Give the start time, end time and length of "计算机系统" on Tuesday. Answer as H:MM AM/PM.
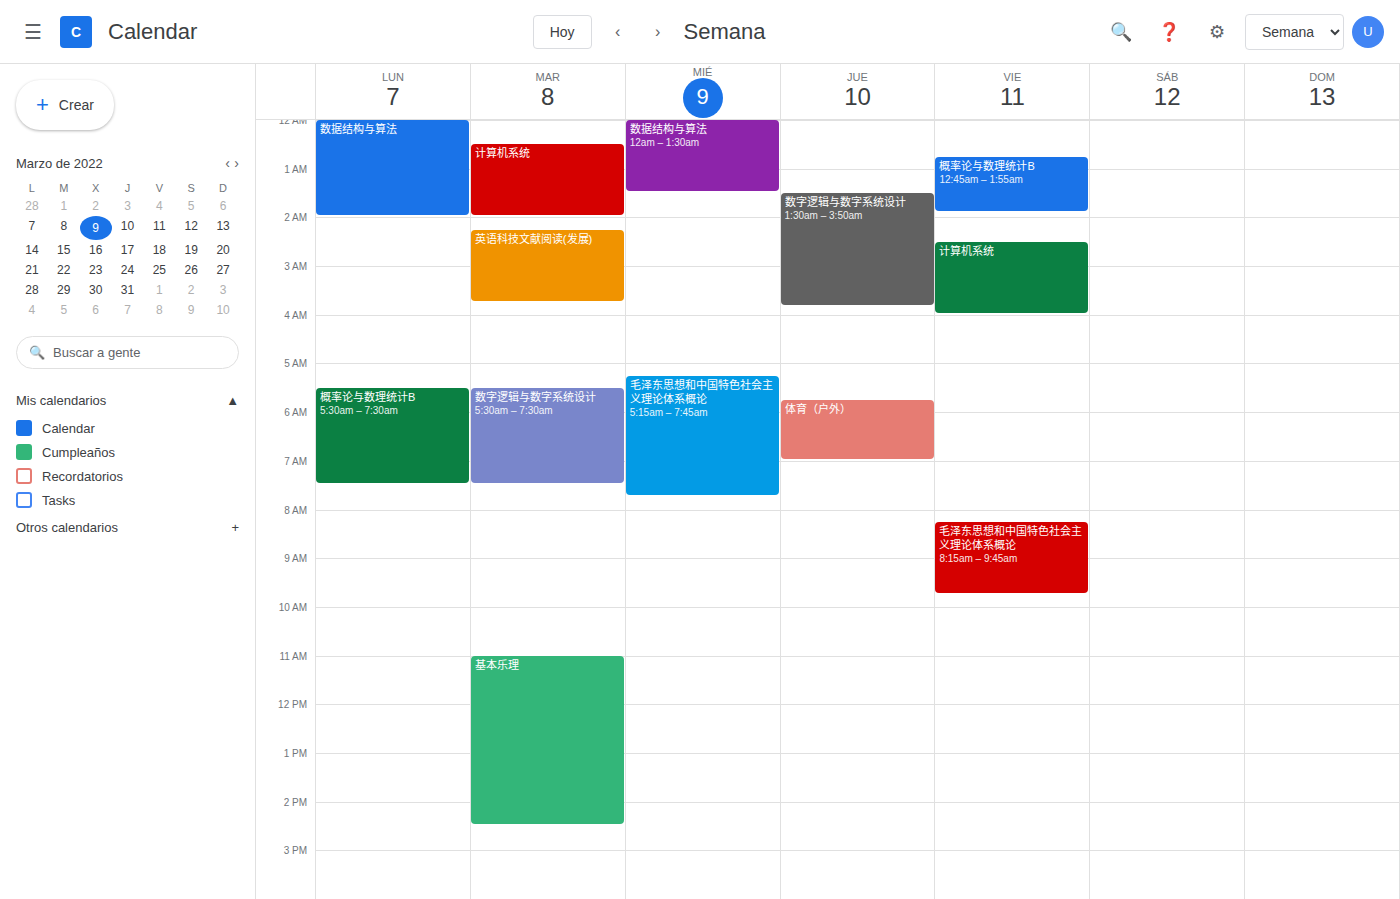
12:30 AM to 2:00 AM, 1 hour 30 minutes